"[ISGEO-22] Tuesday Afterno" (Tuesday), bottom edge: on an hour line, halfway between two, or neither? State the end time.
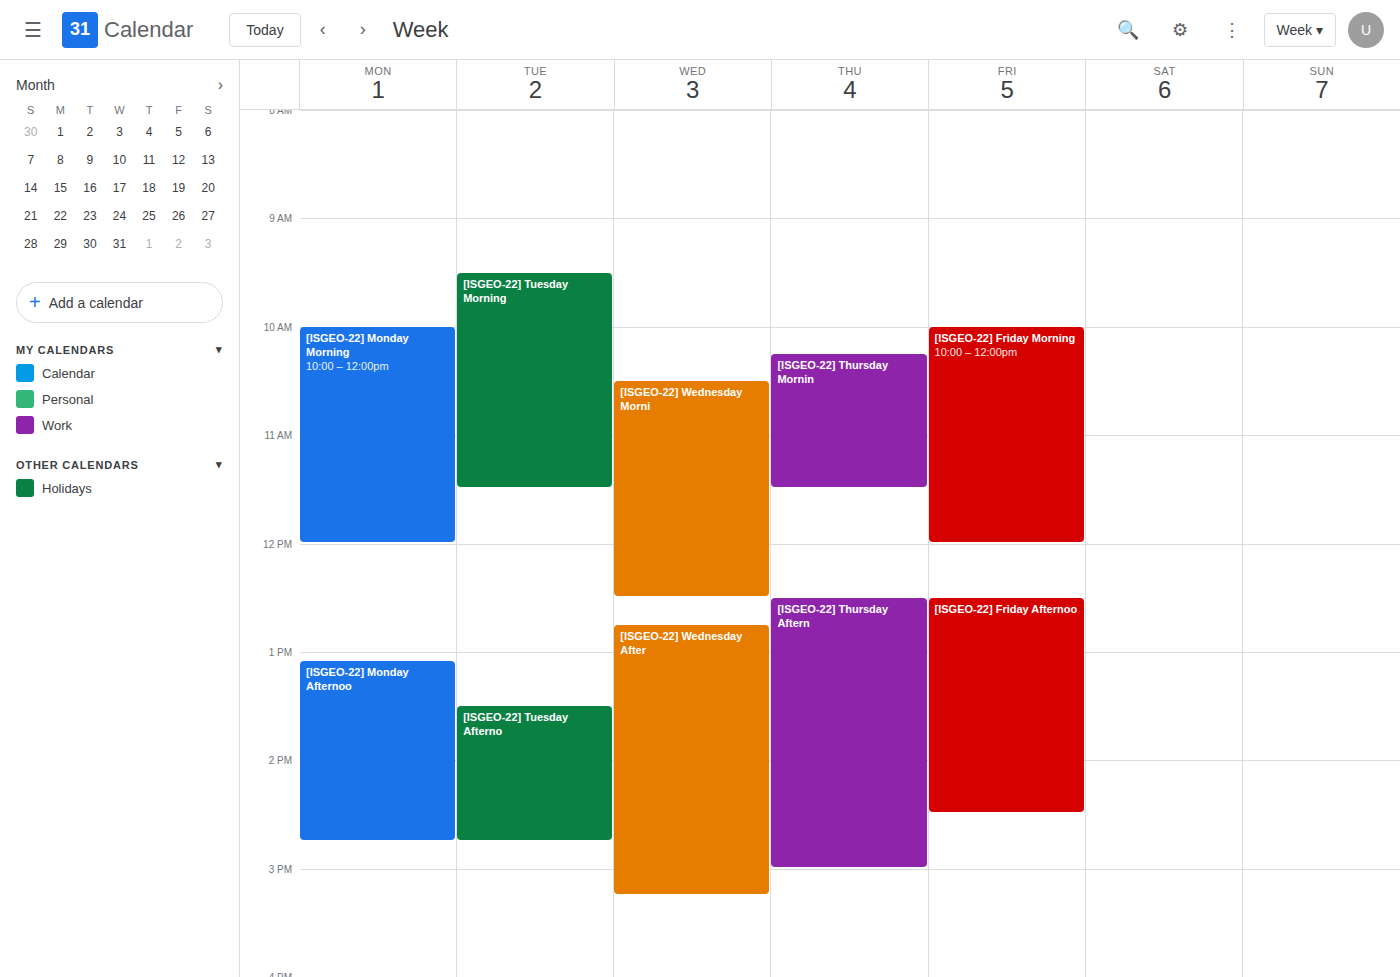
2:45 PM -- neither: three quarters of the way from the 2 PM line to the 3 PM line.